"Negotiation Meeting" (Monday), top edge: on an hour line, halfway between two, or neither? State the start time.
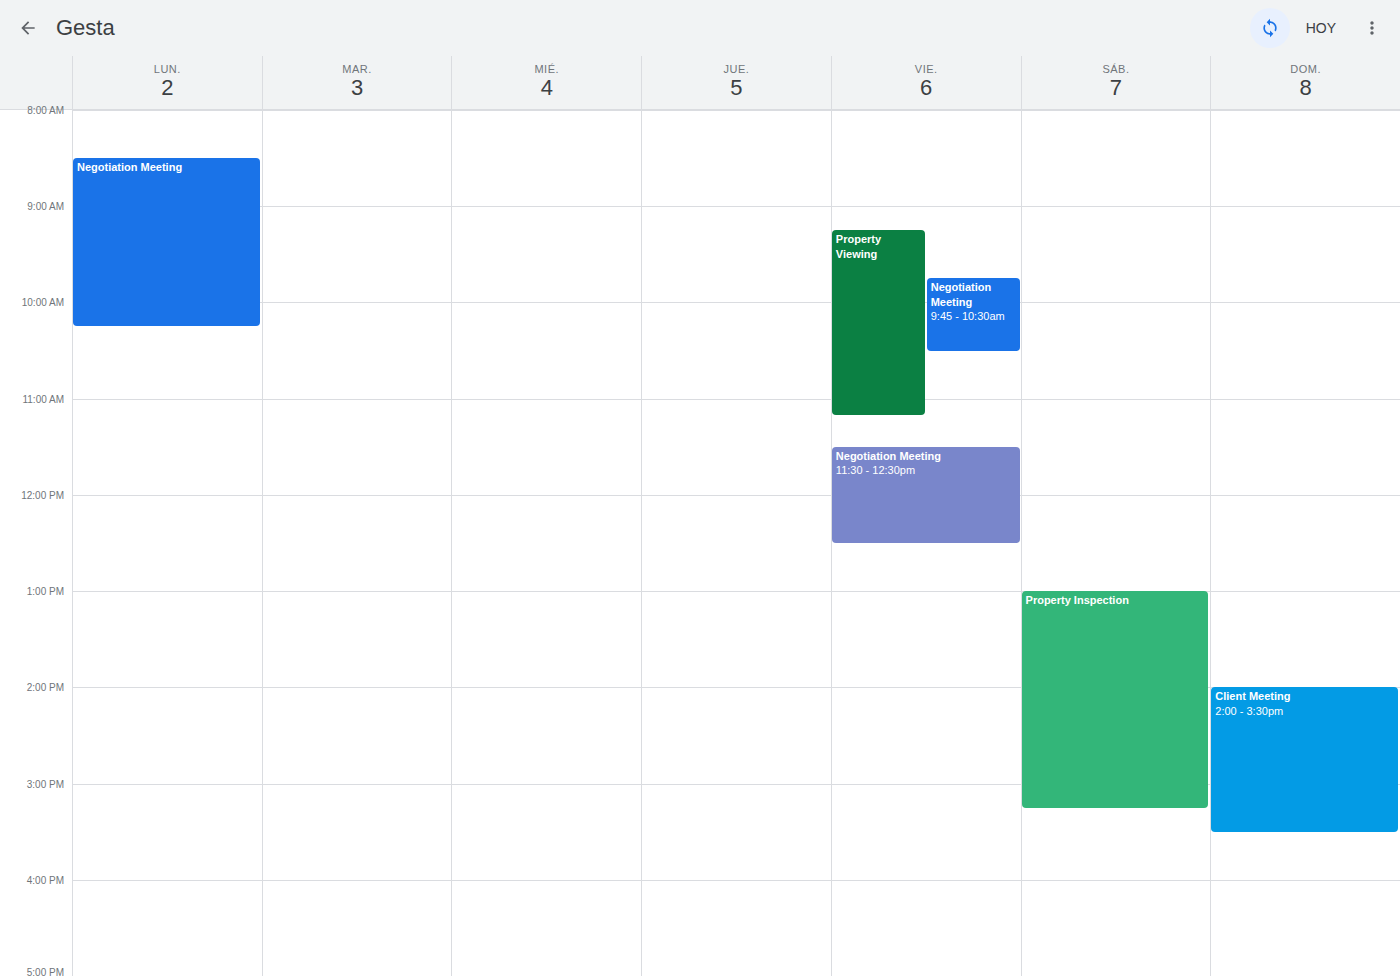
8:30 AM -- halfway between the 8 AM and 9 AM lines.